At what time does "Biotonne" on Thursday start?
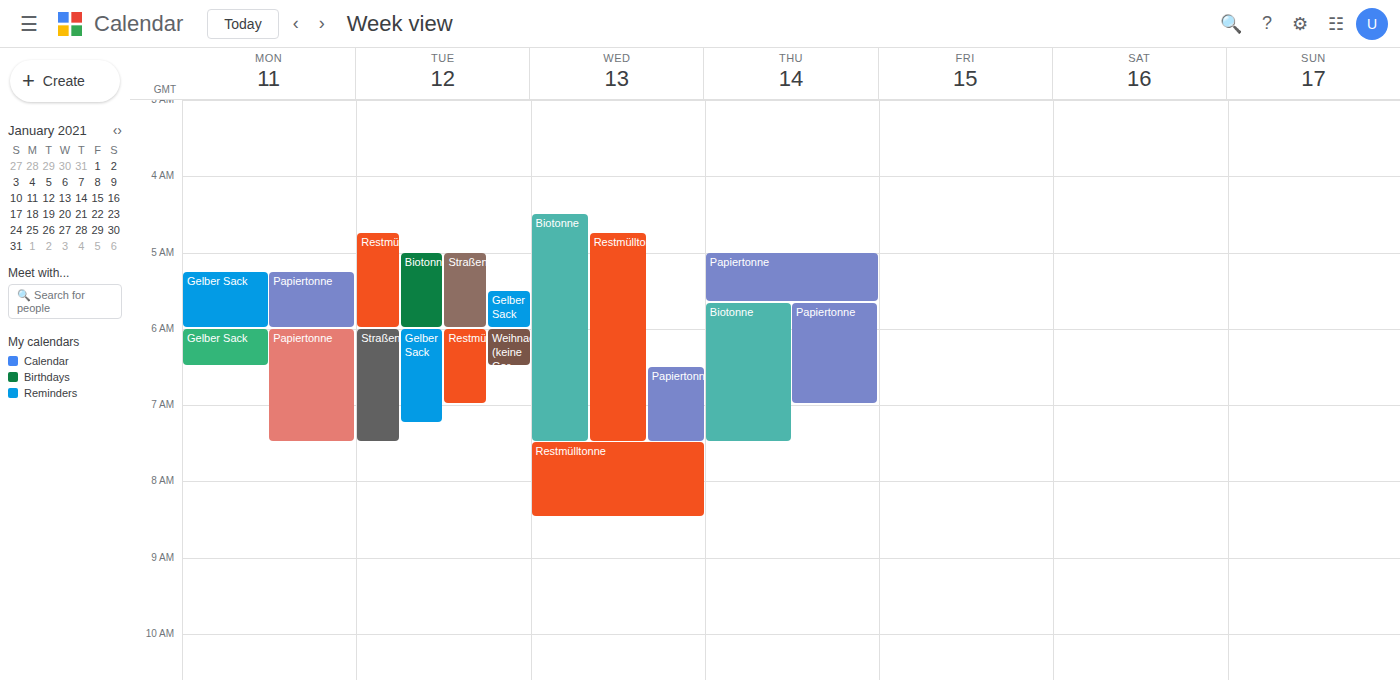
5:40 AM